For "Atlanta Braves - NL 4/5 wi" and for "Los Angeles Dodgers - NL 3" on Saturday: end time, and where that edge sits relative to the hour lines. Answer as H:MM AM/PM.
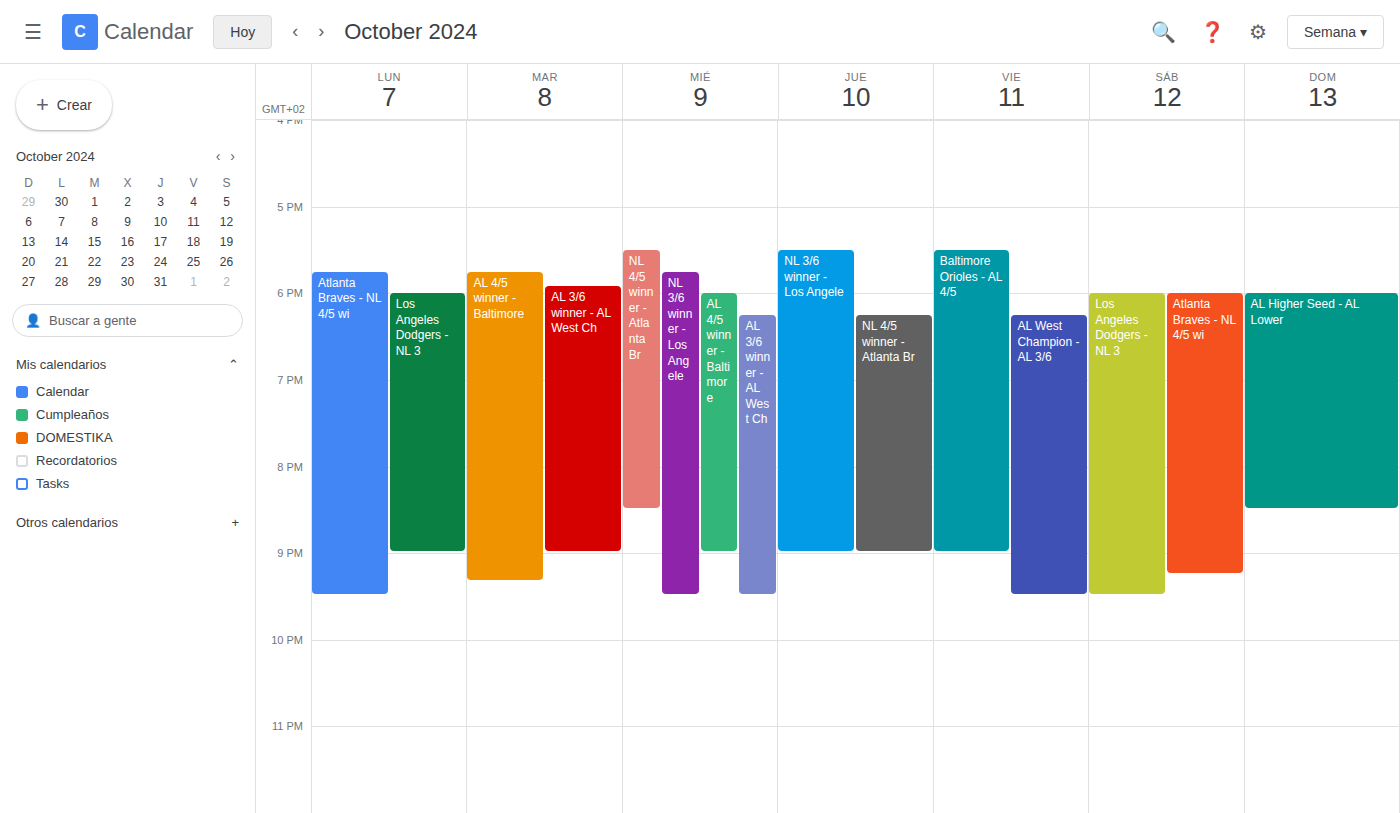
"Atlanta Braves - NL 4/5 wi": 9:15 PM, neither: a quarter of the way from the 9 PM line to the 10 PM line. "Los Angeles Dodgers - NL 3": 9:30 PM, halfway between the 9 PM and 10 PM lines.